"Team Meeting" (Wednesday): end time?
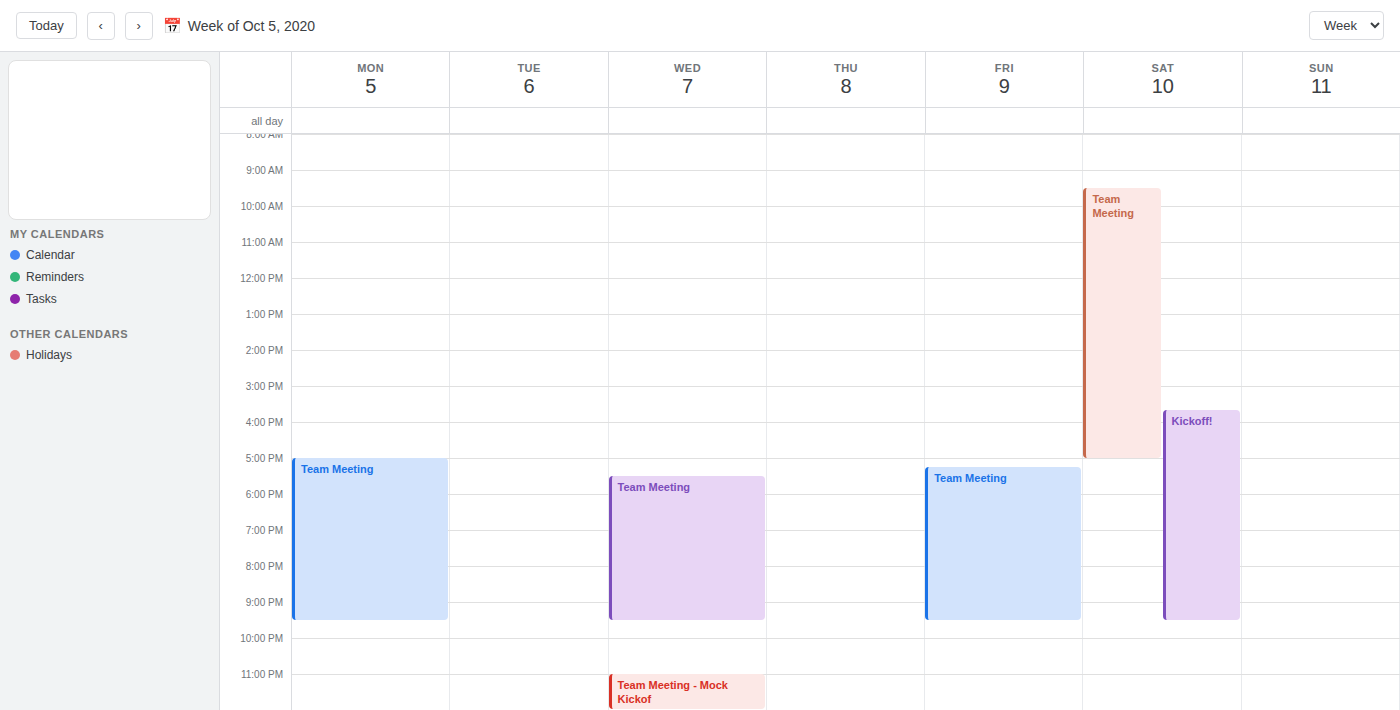
9:30 PM